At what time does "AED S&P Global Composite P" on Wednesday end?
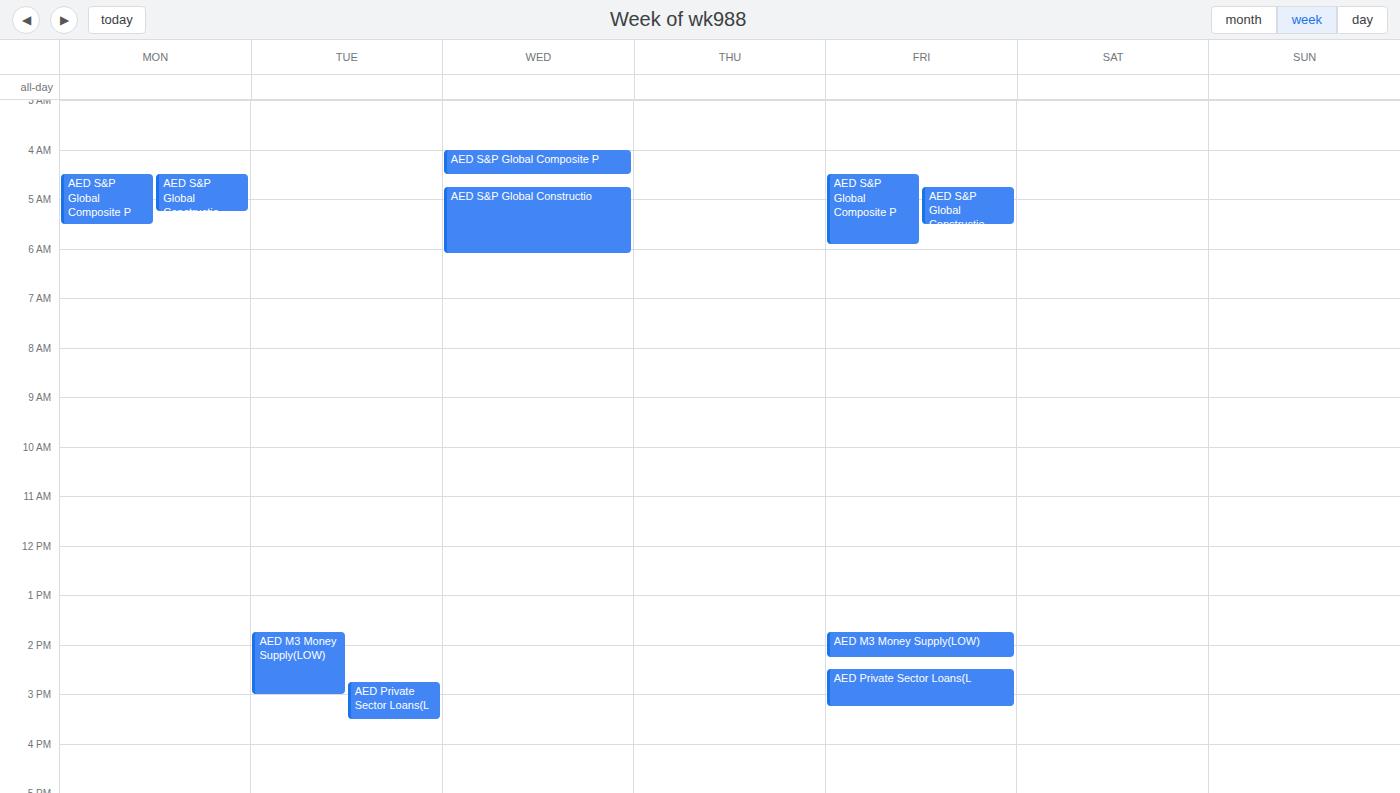
4:30 AM